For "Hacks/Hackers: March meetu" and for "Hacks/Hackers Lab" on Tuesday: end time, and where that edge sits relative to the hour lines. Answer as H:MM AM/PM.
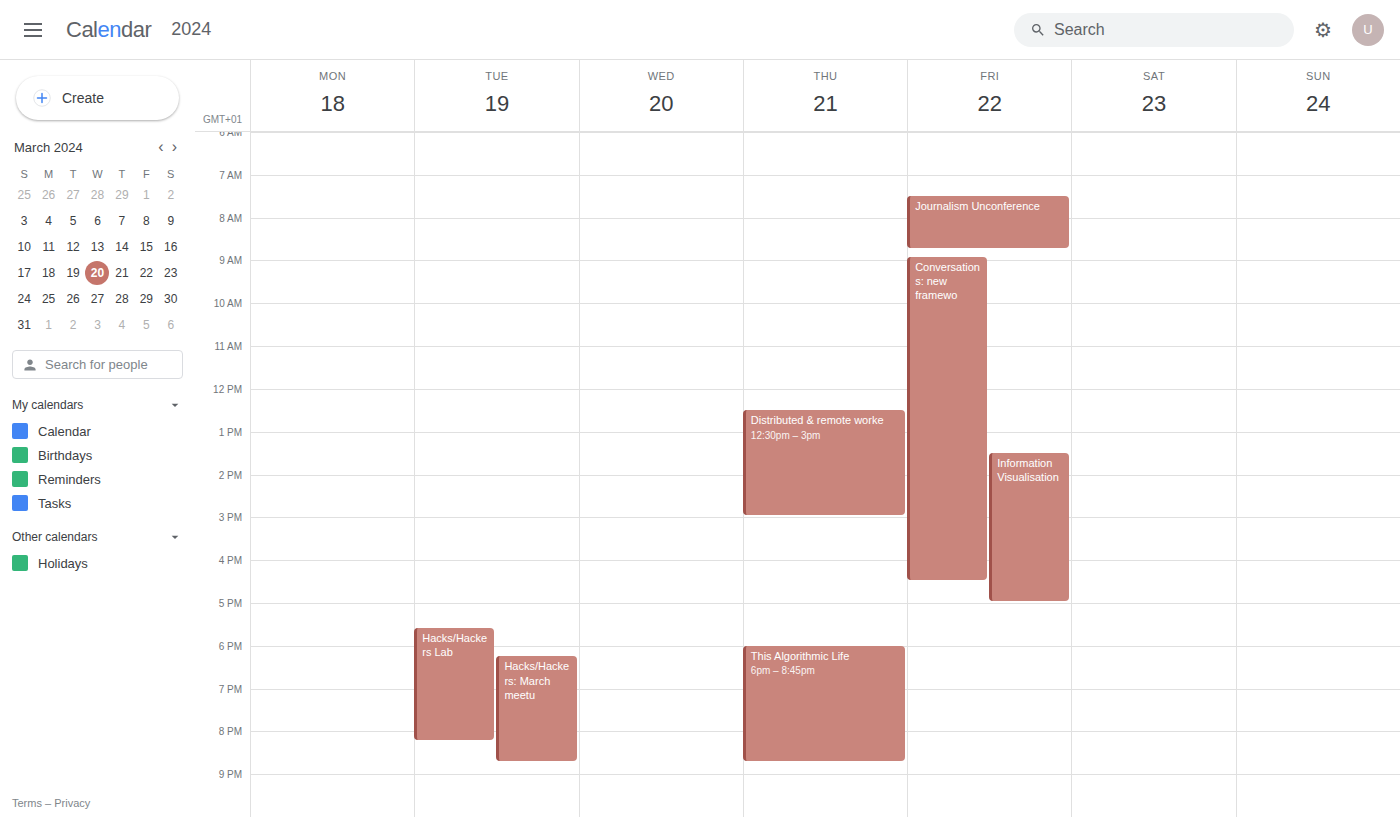
"Hacks/Hackers: March meetu": 8:45 PM, neither: three quarters of the way from the 8 PM line to the 9 PM line. "Hacks/Hackers Lab": 8:15 PM, neither: a quarter of the way from the 8 PM line to the 9 PM line.